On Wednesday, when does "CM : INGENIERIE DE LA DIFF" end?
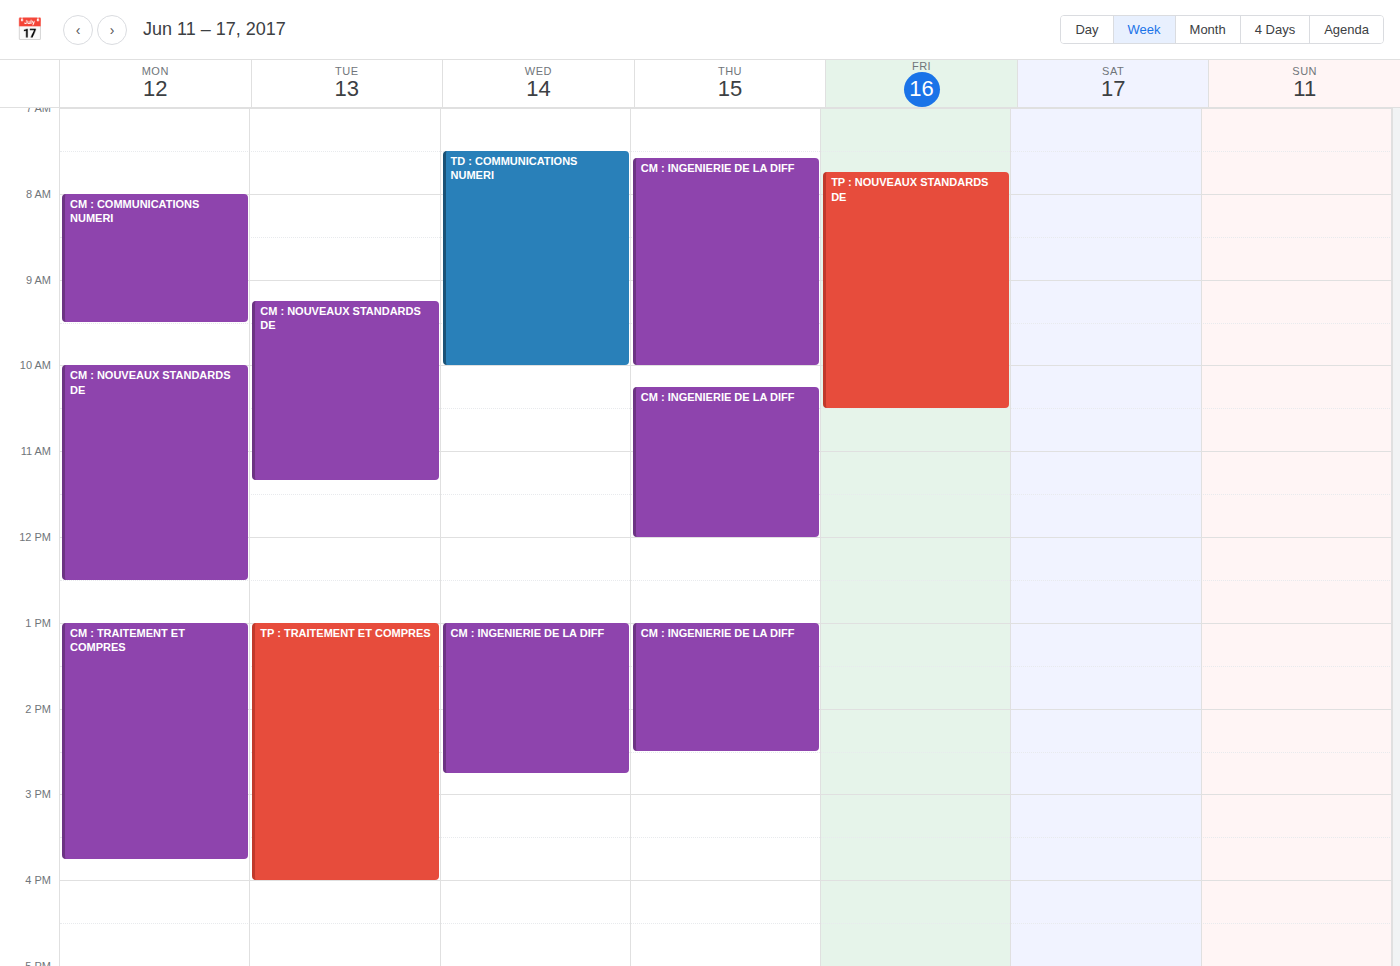
2:45 PM